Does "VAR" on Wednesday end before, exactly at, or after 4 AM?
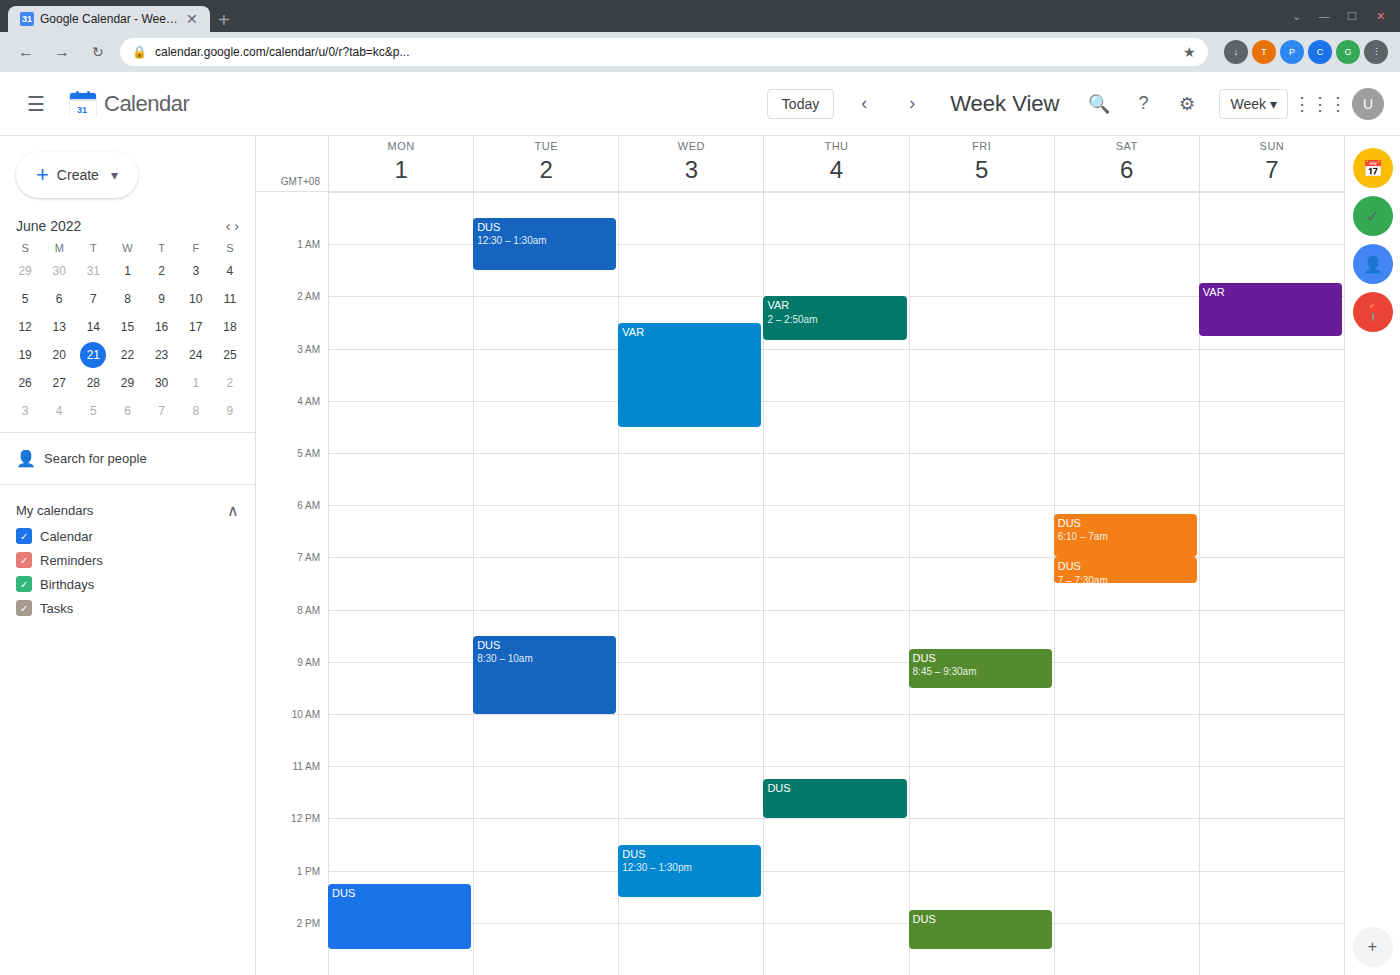
4:30 AM -- after 4 AM, 30 minutes below the 4 AM line.